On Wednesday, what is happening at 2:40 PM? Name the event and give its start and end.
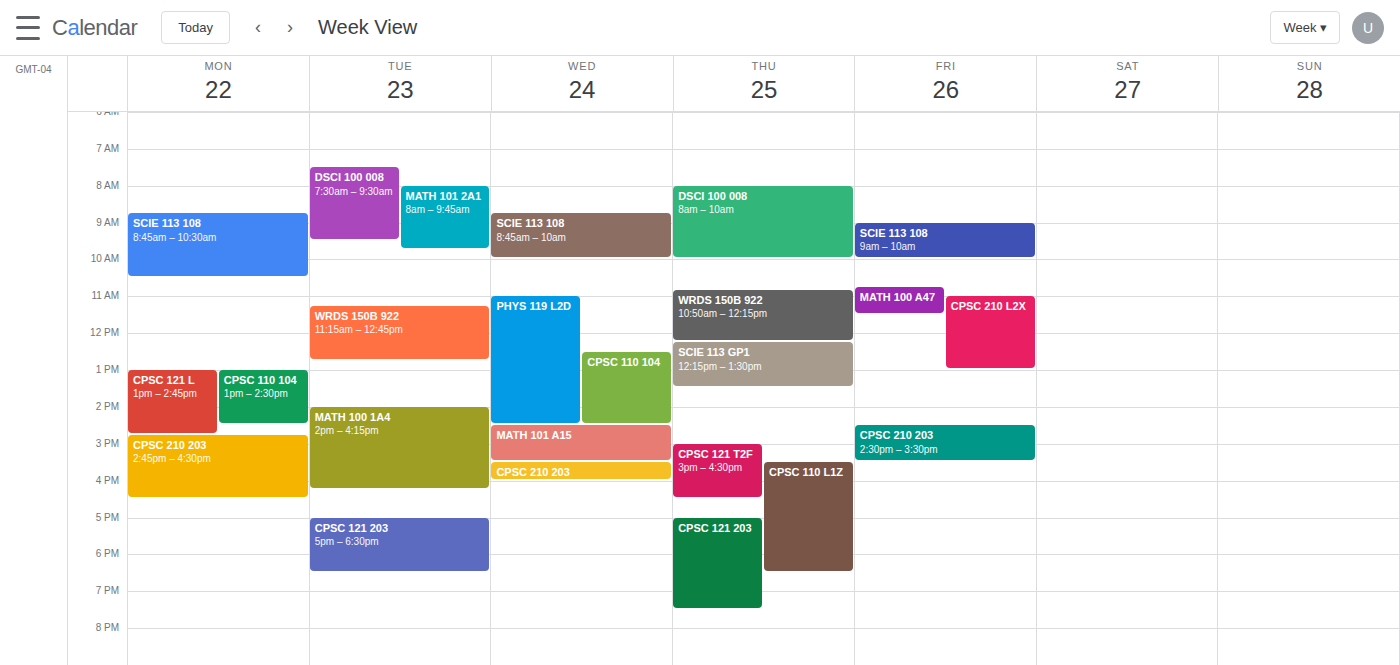
"MATH 101 A15", 2:30 PM to 3:30 PM